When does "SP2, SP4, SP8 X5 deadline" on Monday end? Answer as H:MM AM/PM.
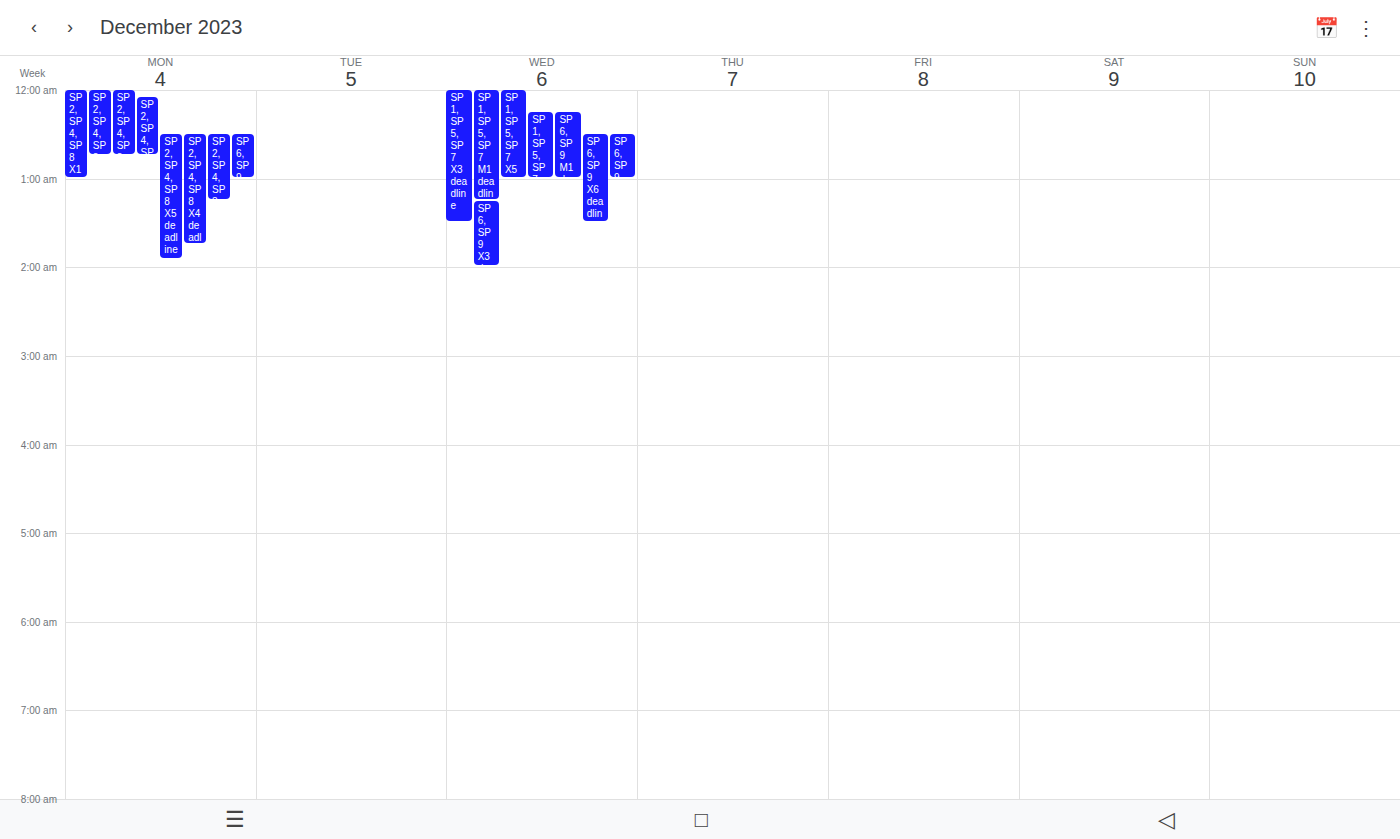
1:55 AM